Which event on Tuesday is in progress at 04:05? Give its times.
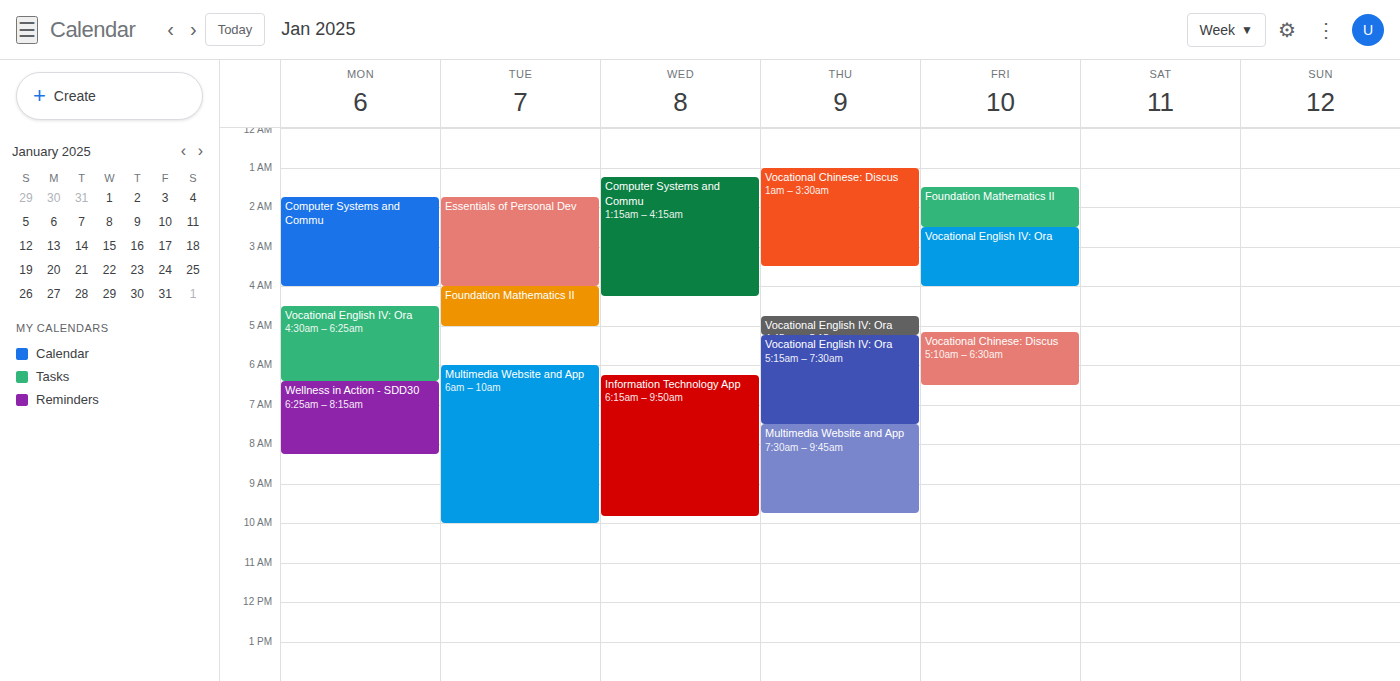
"Foundation Mathematics II", 04:00 to 05:00